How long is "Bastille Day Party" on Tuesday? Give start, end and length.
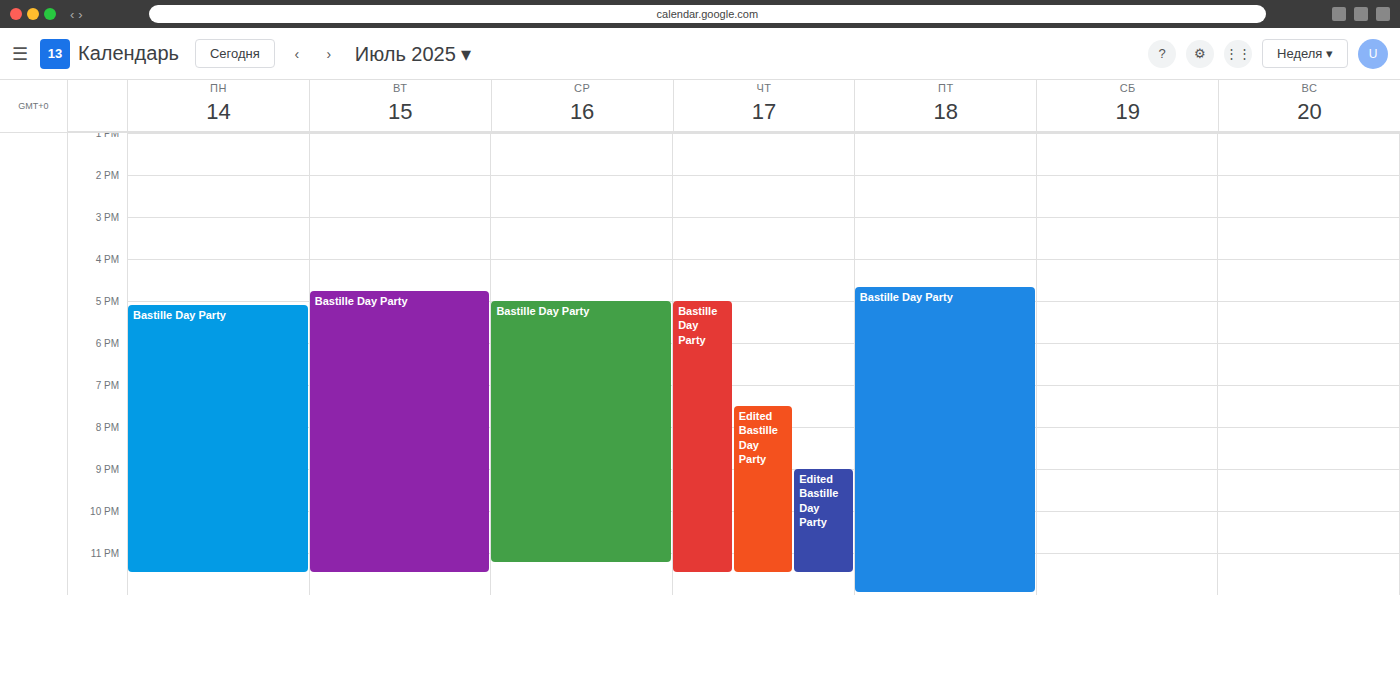
4:45 PM to 11:30 PM, 6 hours 45 minutes